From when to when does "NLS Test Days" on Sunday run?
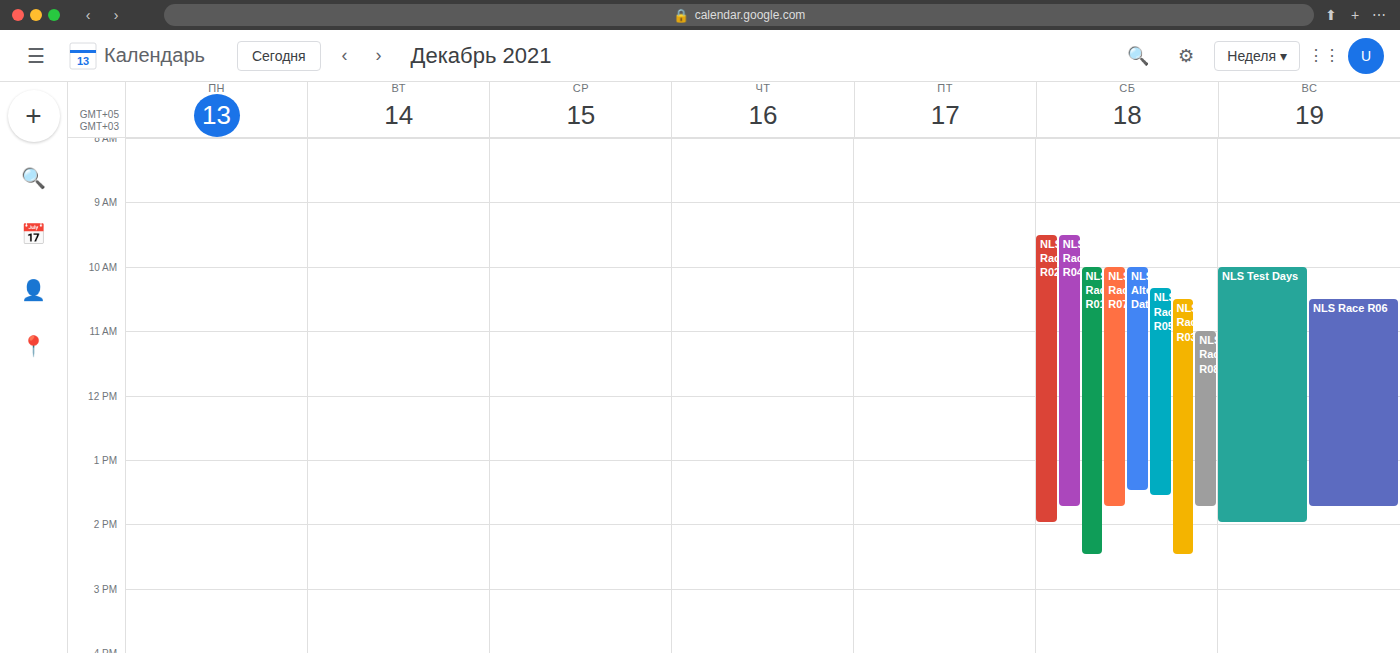
10:00 AM to 2:00 PM